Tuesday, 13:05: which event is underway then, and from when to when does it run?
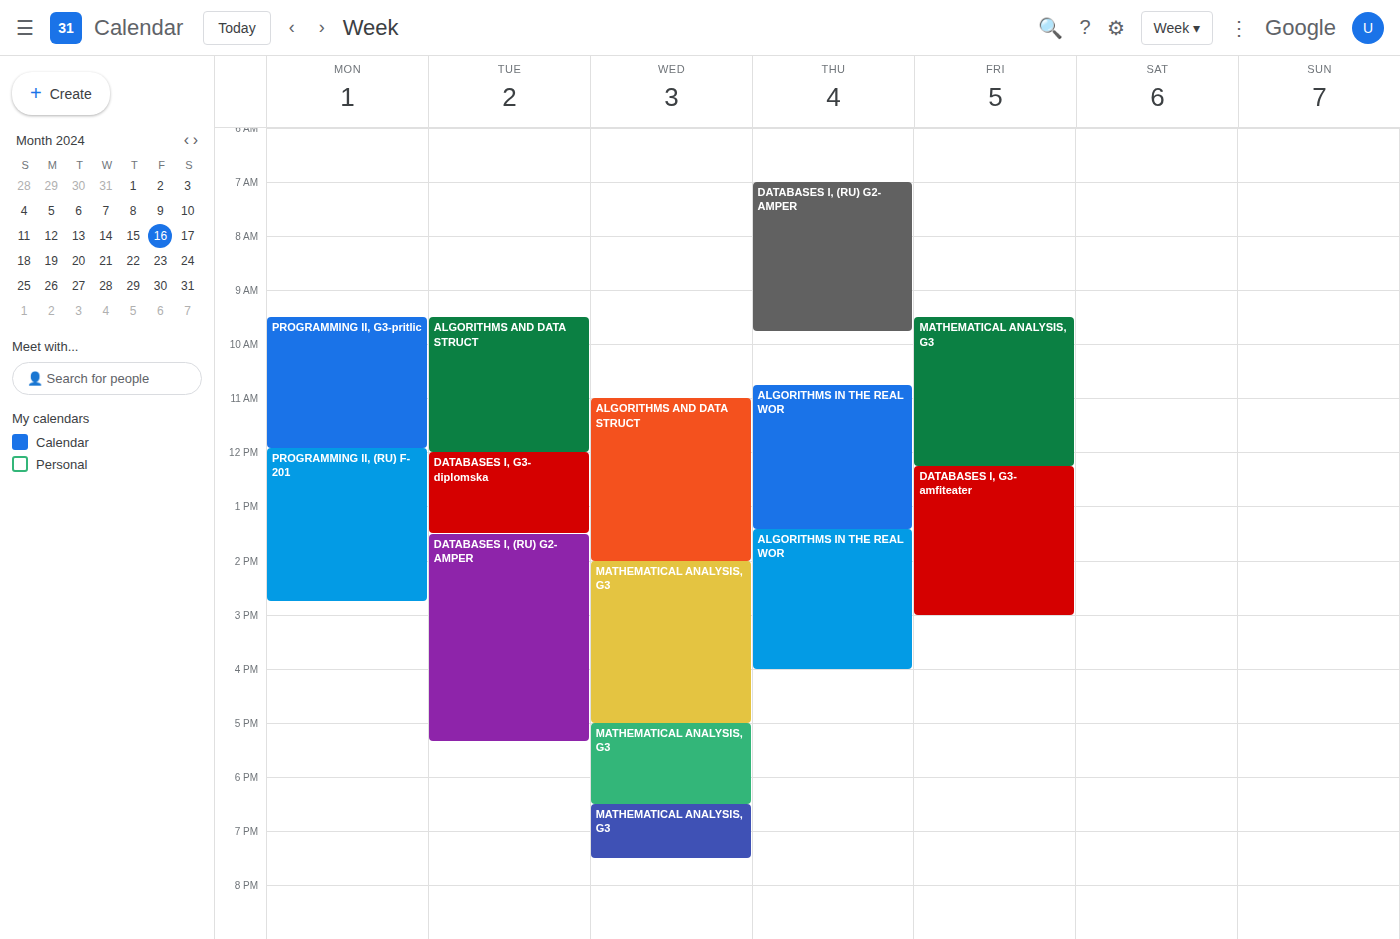
"DATABASES I, G3-diplomska", 12:00 to 13:30